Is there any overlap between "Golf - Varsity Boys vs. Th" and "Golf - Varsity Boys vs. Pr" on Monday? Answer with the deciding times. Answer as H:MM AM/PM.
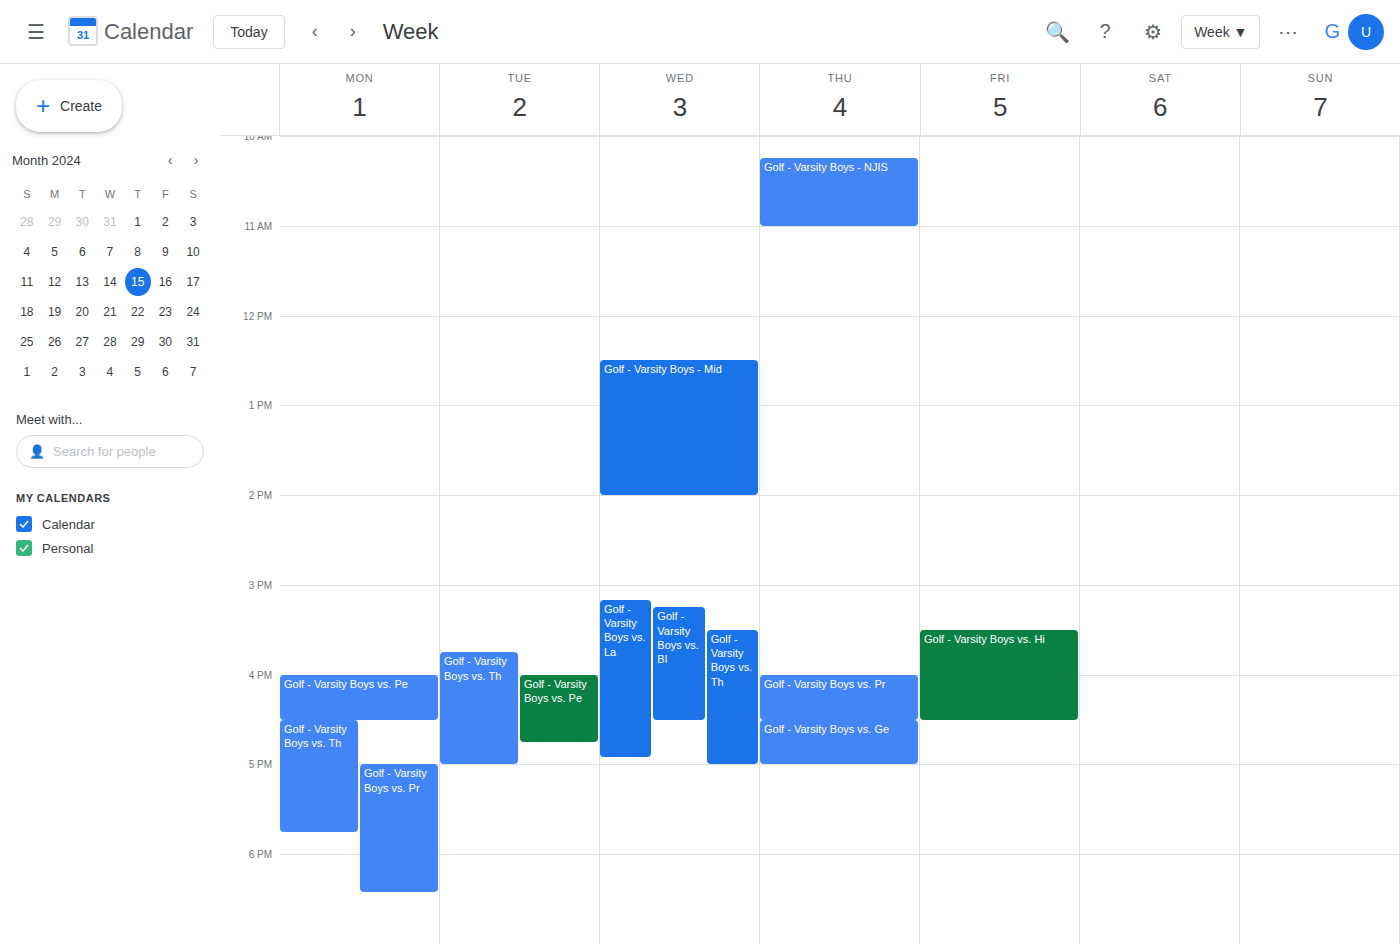
"Golf - Varsity Boys vs. Pr" starts at 5:00 PM, before "Golf - Varsity Boys vs. Th" ends at 5:45 PM -- they overlap.